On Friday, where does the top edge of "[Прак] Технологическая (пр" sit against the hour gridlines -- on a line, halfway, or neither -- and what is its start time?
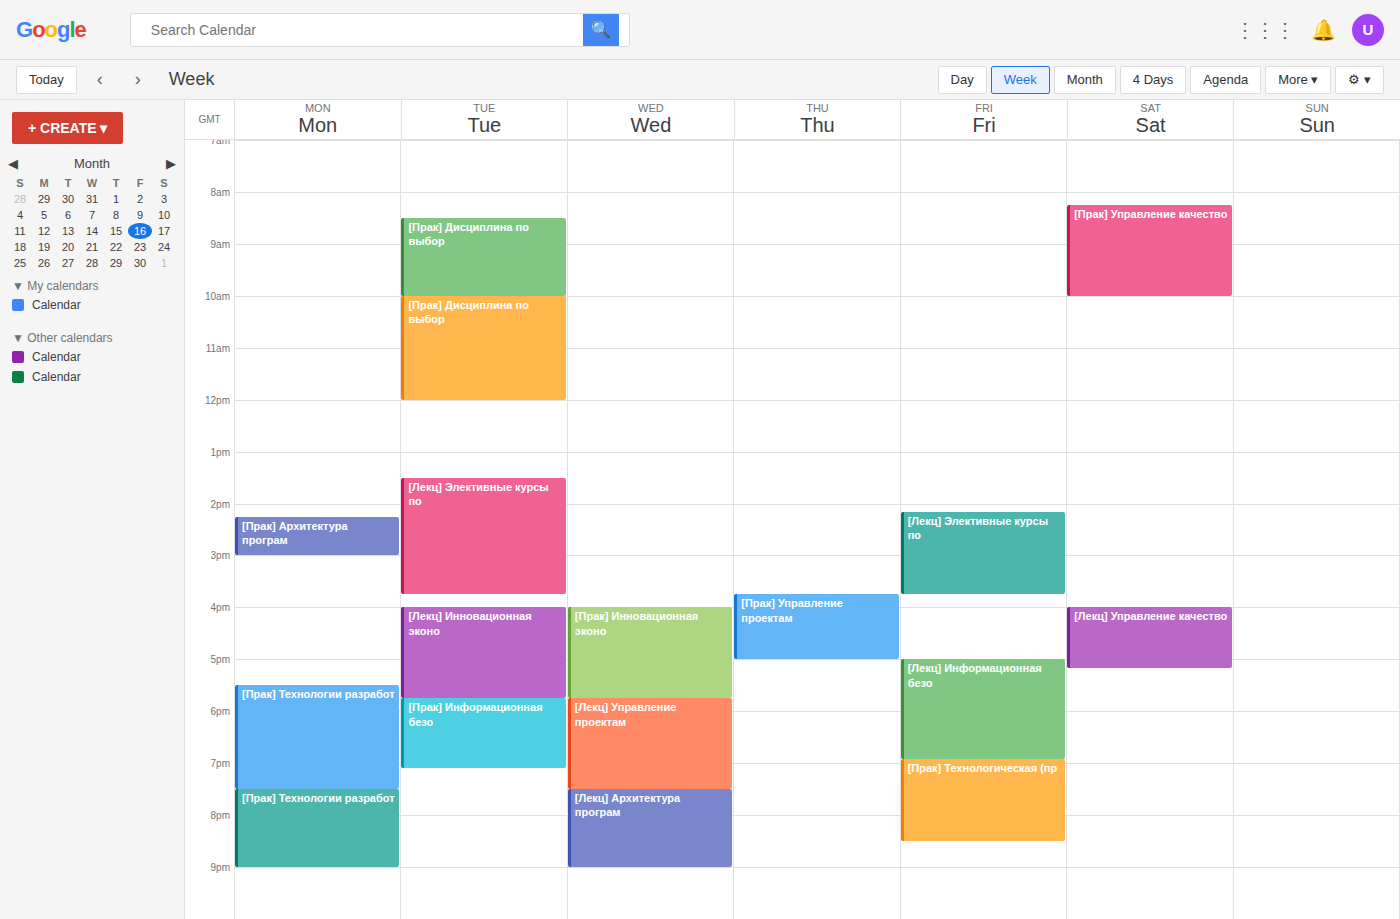
6:55 PM -- neither: 55 minutes below the 6 PM line and 5 minutes above the 7 PM line.